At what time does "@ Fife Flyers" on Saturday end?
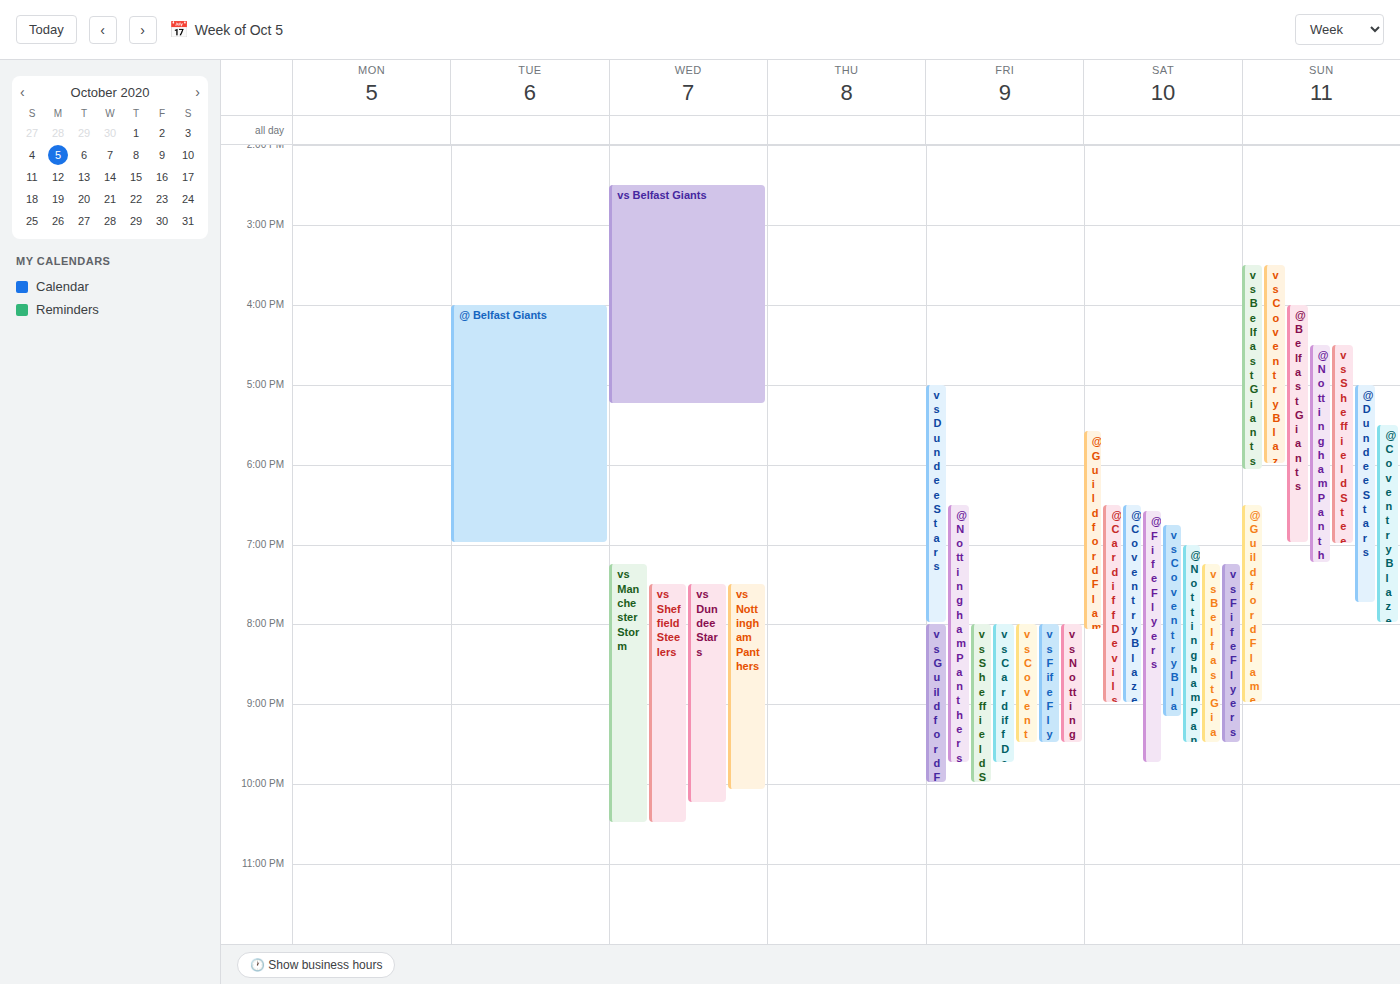
9:45 PM